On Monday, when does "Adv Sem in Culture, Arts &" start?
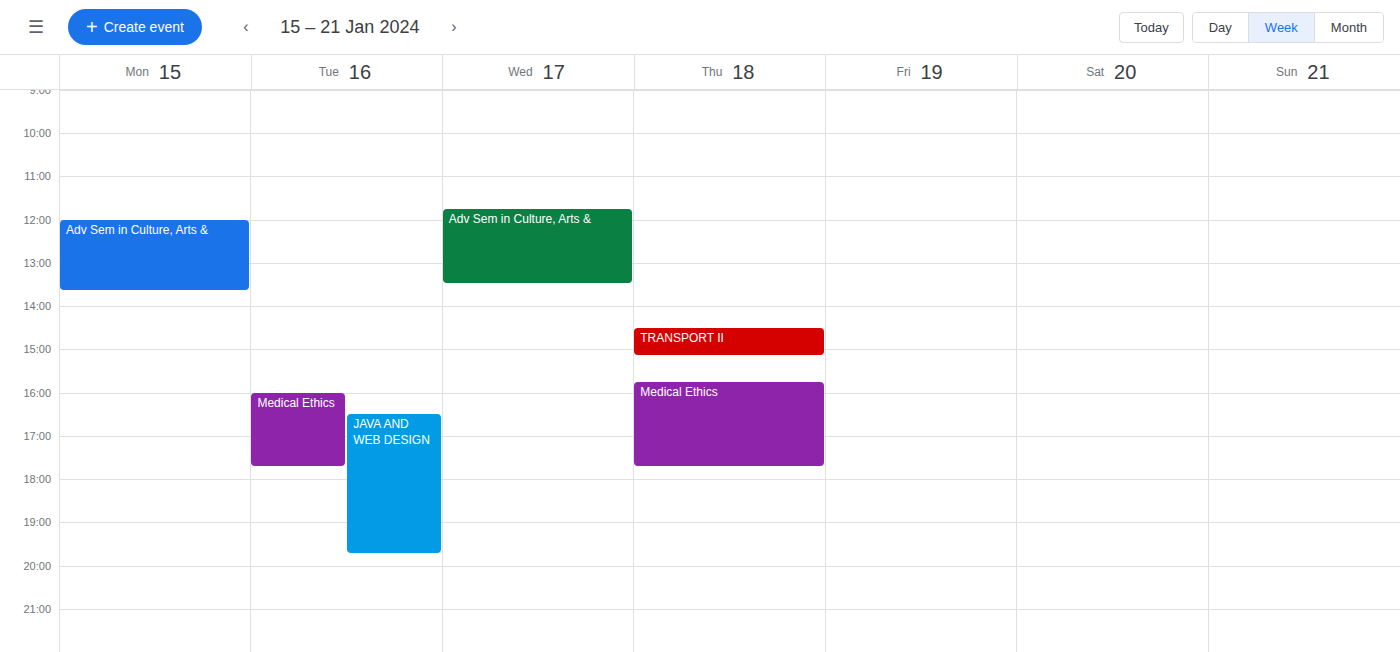
12:00 PM